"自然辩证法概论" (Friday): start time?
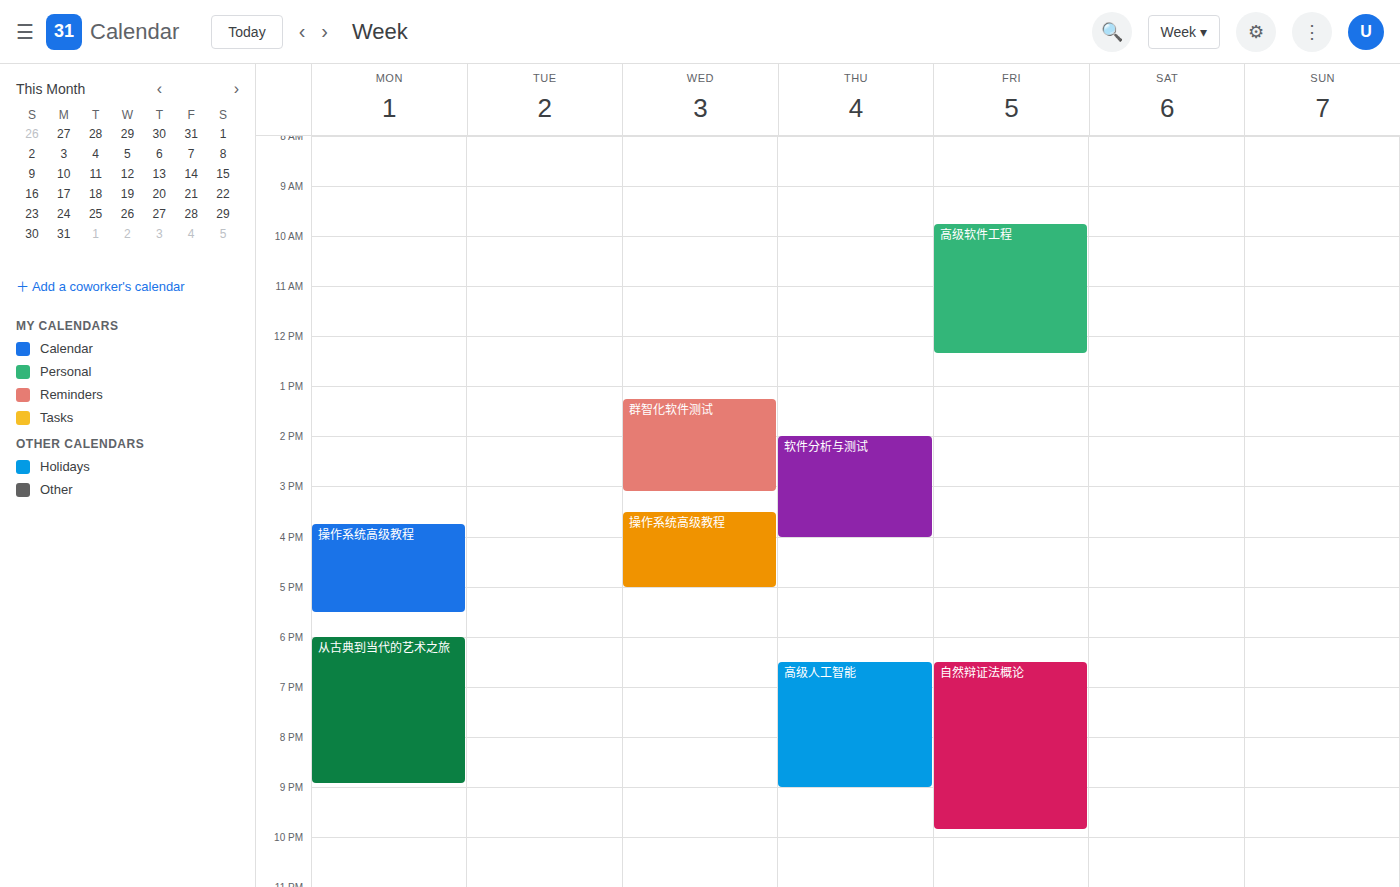
6:30 PM